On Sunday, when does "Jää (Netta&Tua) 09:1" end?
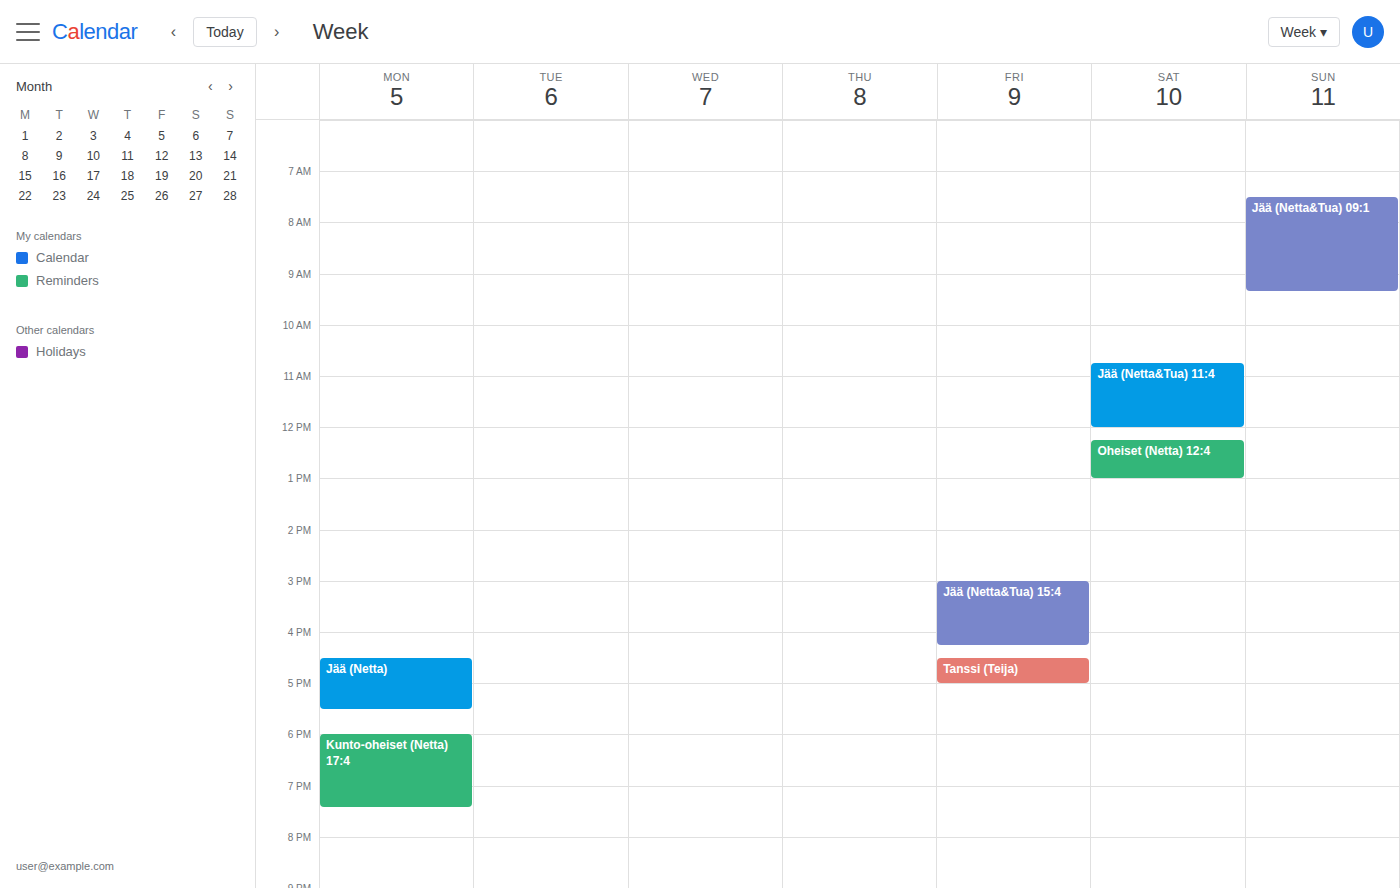
9:20 AM